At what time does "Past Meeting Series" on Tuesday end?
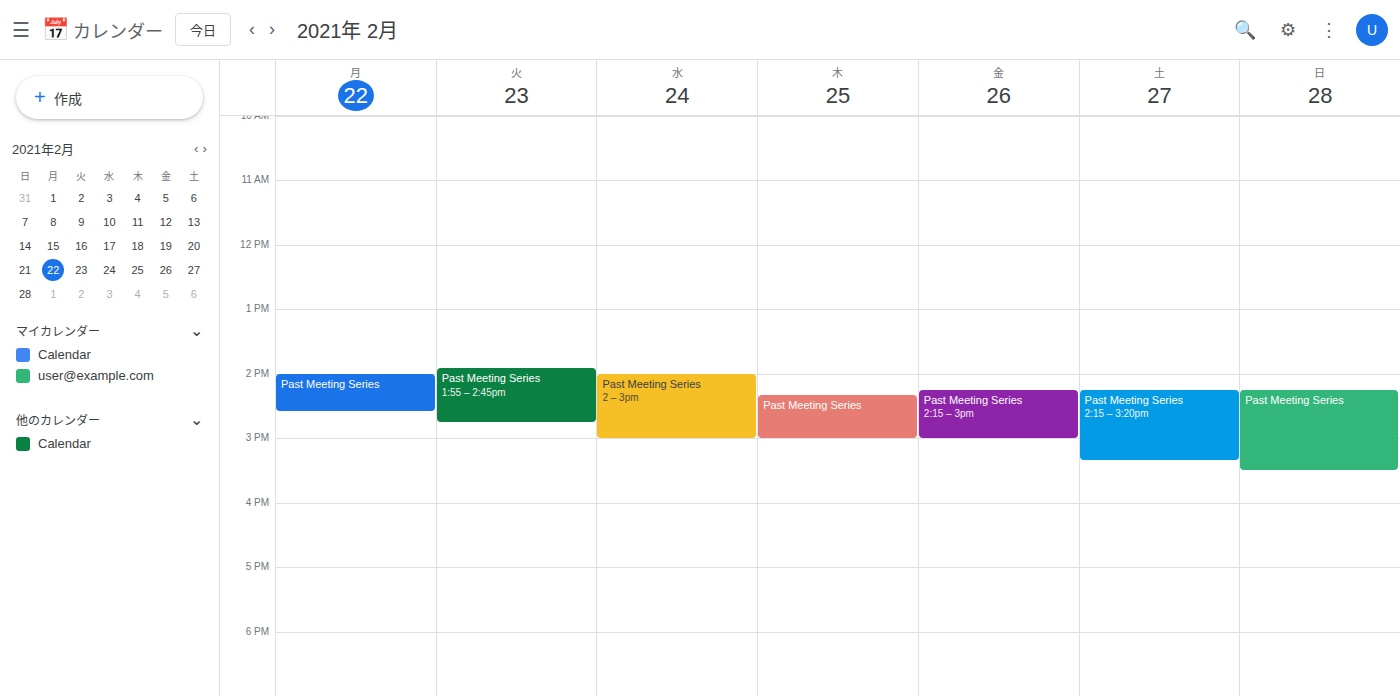
2:45 PM